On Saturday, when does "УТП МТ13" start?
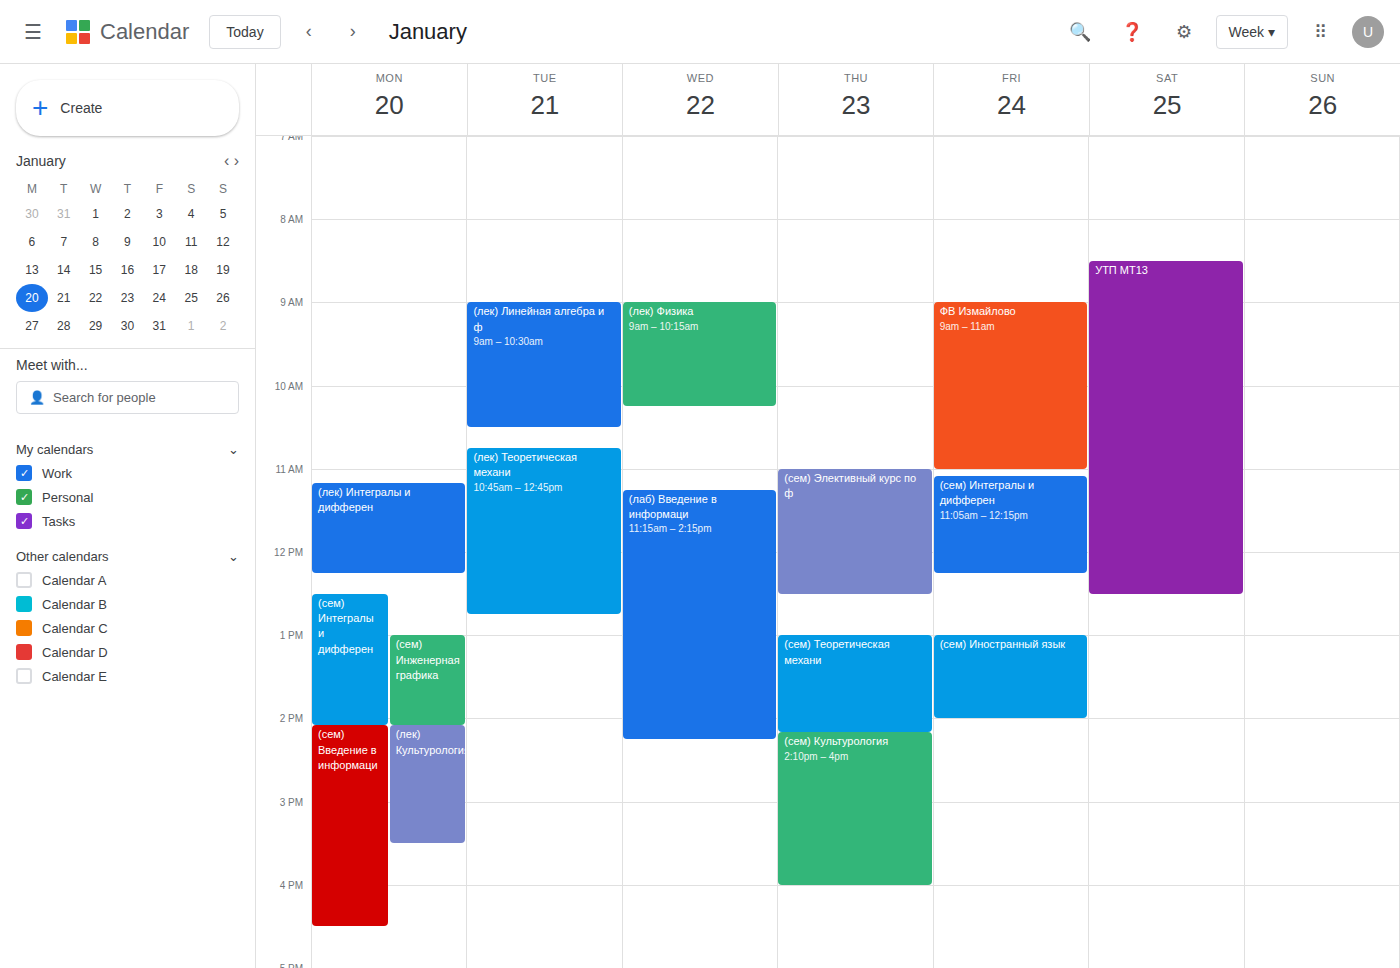
8:30 AM